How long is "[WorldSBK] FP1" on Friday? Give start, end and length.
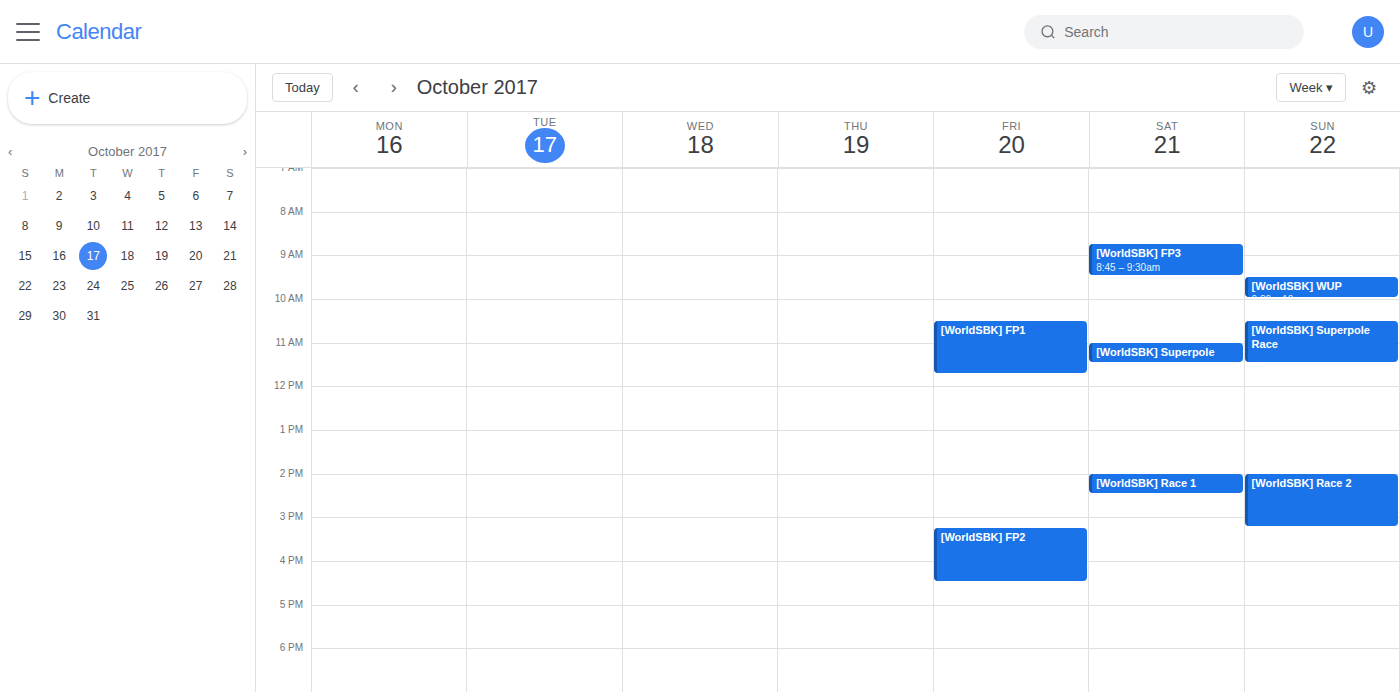
10:30 AM to 11:45 AM, 1 hour 15 minutes